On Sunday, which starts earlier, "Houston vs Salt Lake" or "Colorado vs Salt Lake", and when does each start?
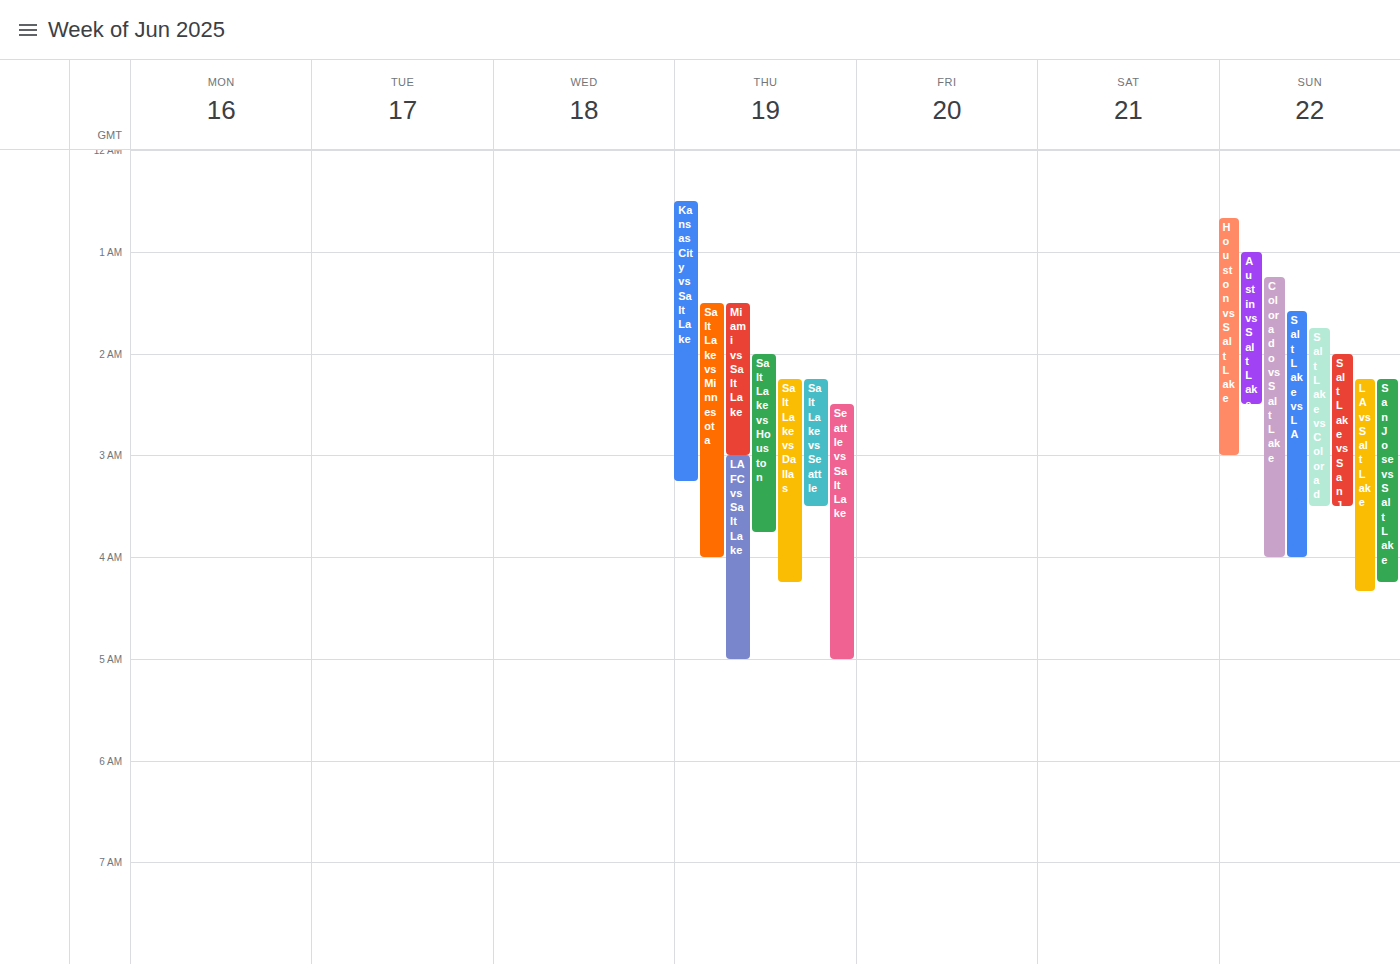
"Houston vs Salt Lake" 00:40; "Colorado vs Salt Lake" 01:15.